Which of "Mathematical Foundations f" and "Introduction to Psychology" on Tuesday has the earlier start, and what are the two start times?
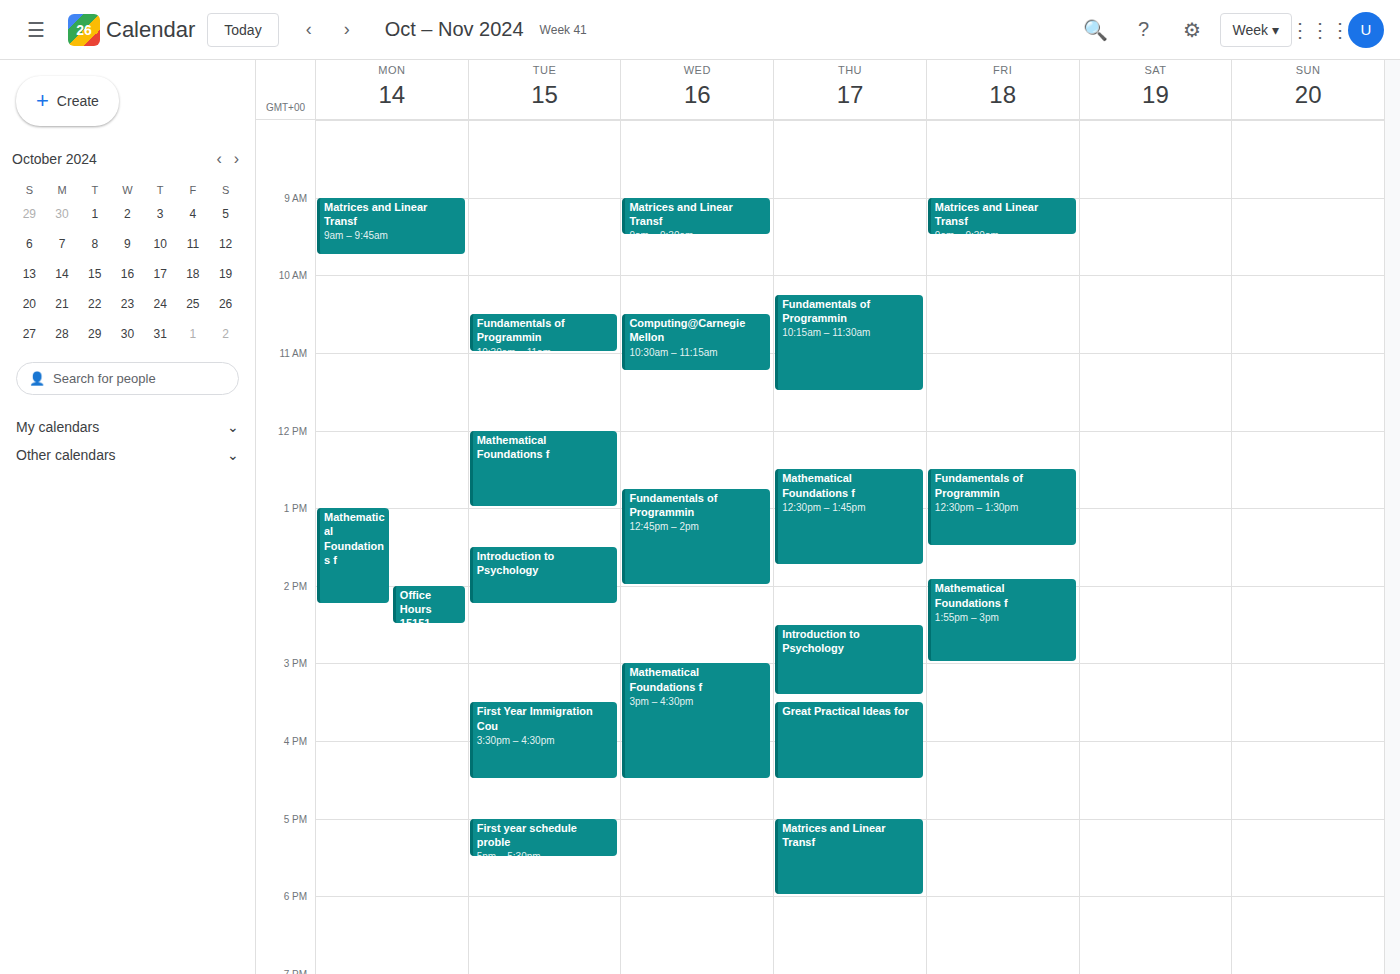
"Mathematical Foundations f" 12:00 PM; "Introduction to Psychology" 1:30 PM.